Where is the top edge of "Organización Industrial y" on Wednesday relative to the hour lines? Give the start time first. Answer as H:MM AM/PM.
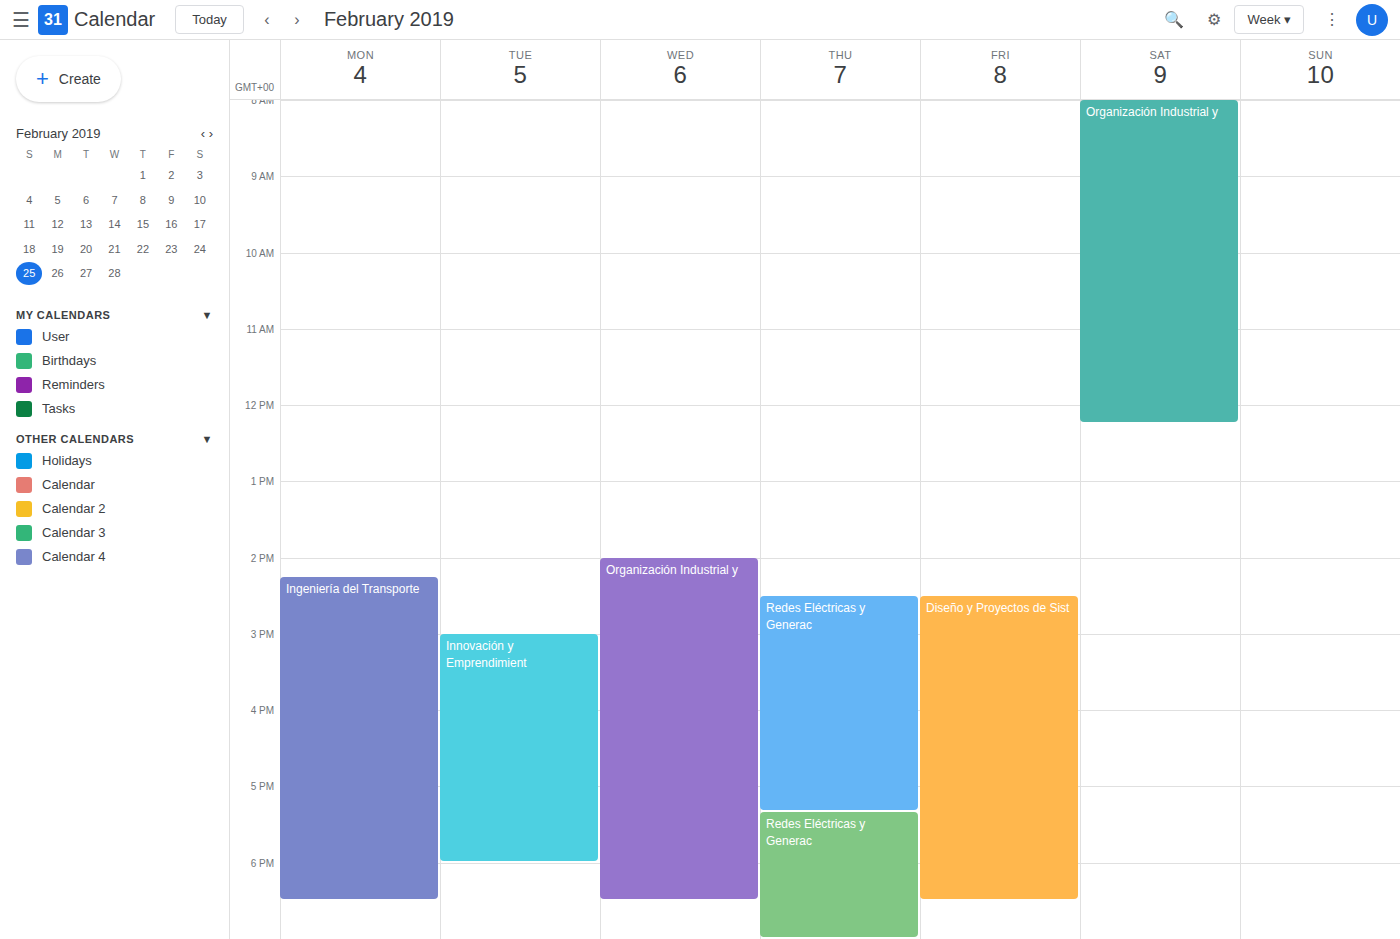
2:00 PM -- exactly on the 2 PM line.